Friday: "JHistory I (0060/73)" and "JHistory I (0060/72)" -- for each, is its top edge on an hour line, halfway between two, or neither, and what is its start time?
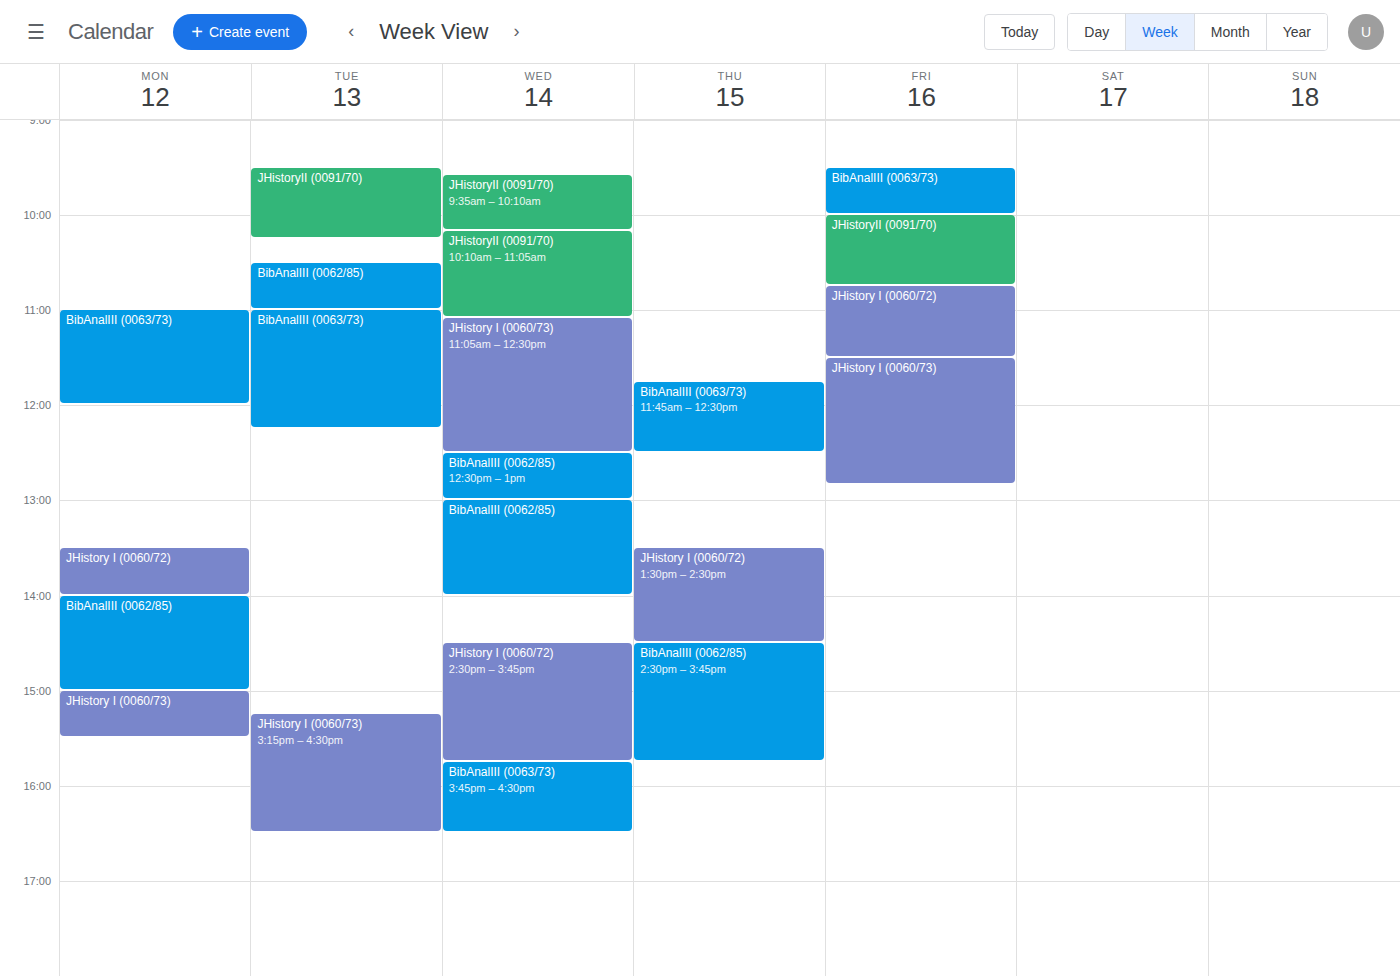
"JHistory I (0060/73)": 11:30 AM, halfway between the 11 AM and 12 PM lines. "JHistory I (0060/72)": 10:45 AM, neither: three quarters of the way from the 10 AM line to the 11 AM line.